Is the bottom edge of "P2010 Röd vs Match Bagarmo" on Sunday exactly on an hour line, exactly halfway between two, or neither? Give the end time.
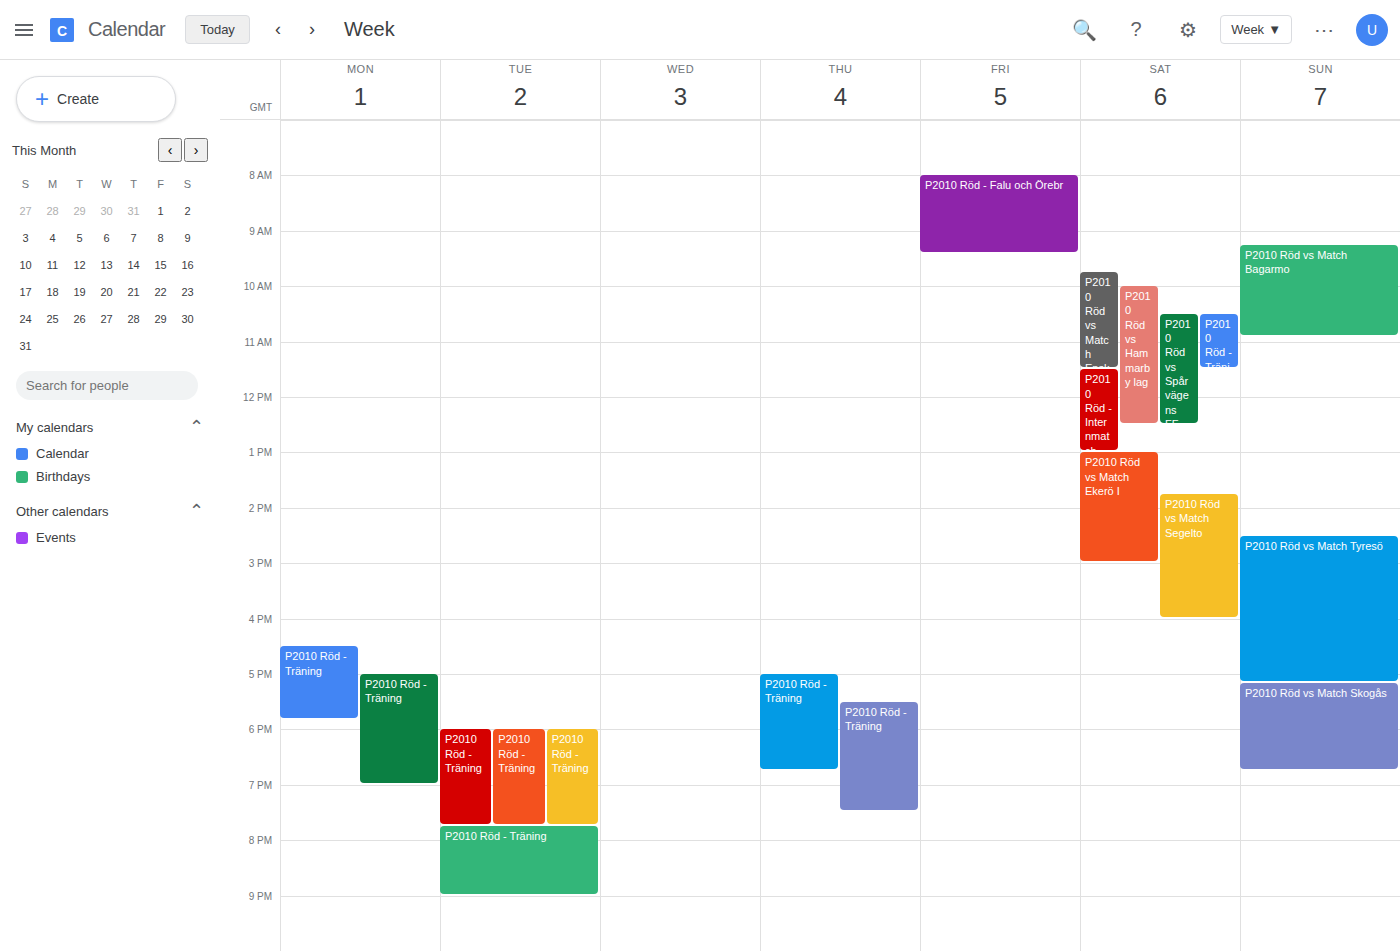
10:55 -- neither: 55 minutes below the 10:00 line and 5 minutes above the 11:00 line.